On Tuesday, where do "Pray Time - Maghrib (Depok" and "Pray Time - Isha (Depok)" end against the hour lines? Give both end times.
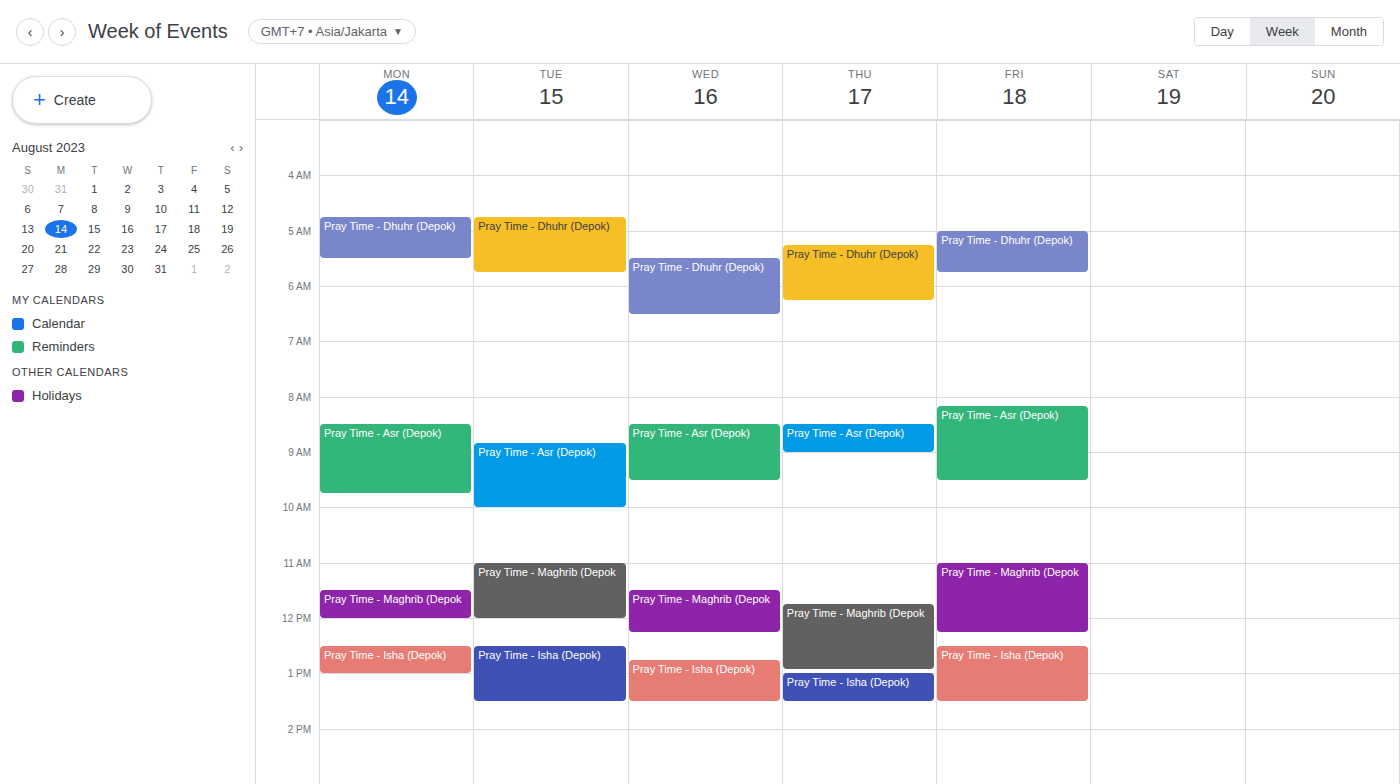
"Pray Time - Maghrib (Depok": 12:00 PM, exactly on the 12 PM line. "Pray Time - Isha (Depok)": 1:30 PM, halfway between the 1 PM and 2 PM lines.